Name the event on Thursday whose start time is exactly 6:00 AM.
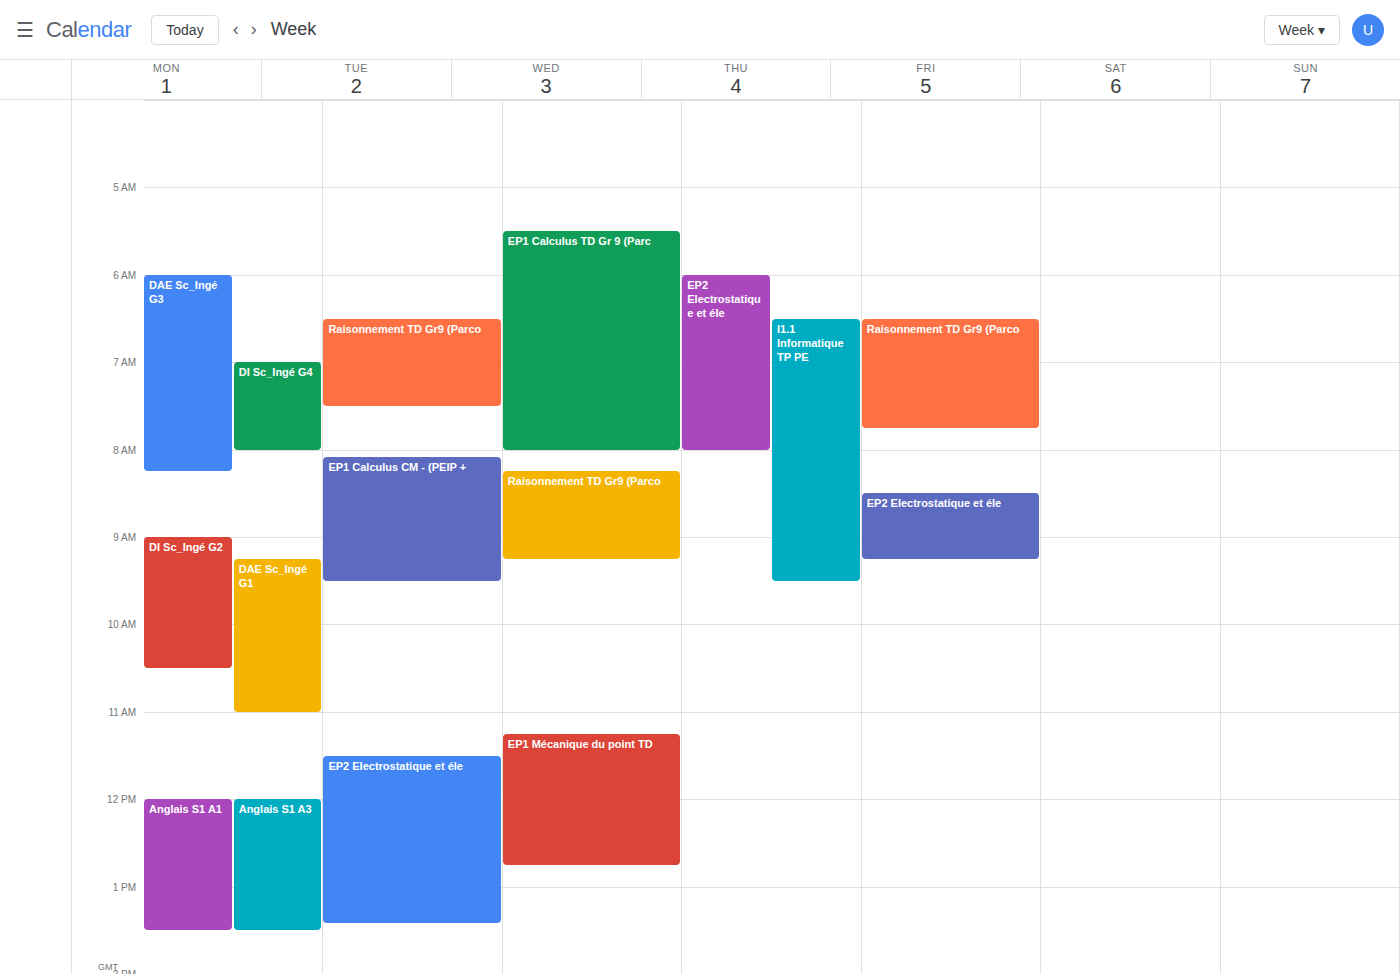
"EP2 Electrostatique et éle"